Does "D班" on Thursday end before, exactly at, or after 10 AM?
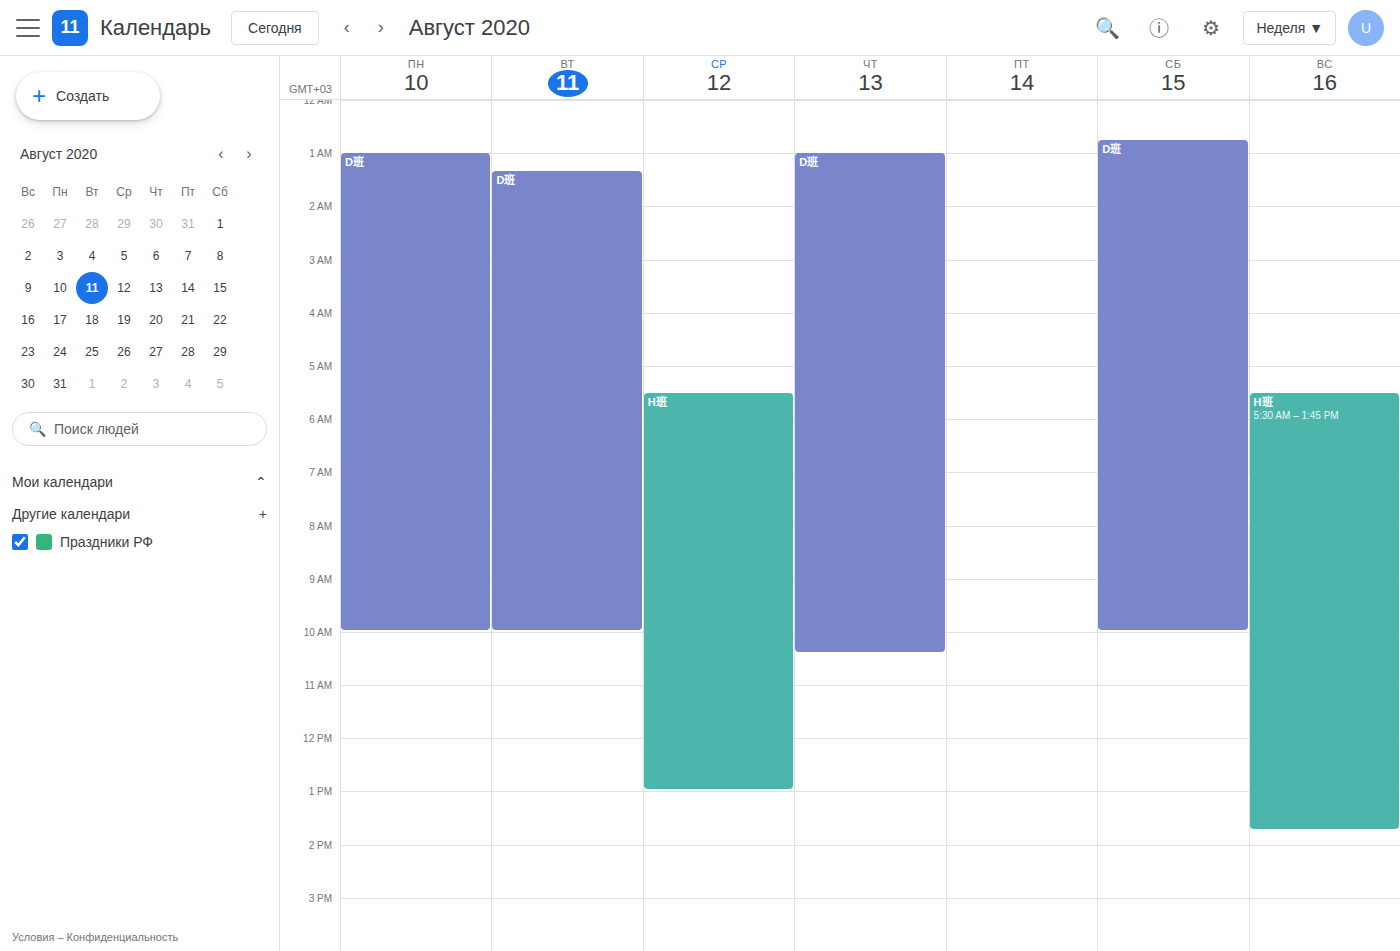
10:25 AM -- after 10 AM, 25 minutes below the 10 AM line.